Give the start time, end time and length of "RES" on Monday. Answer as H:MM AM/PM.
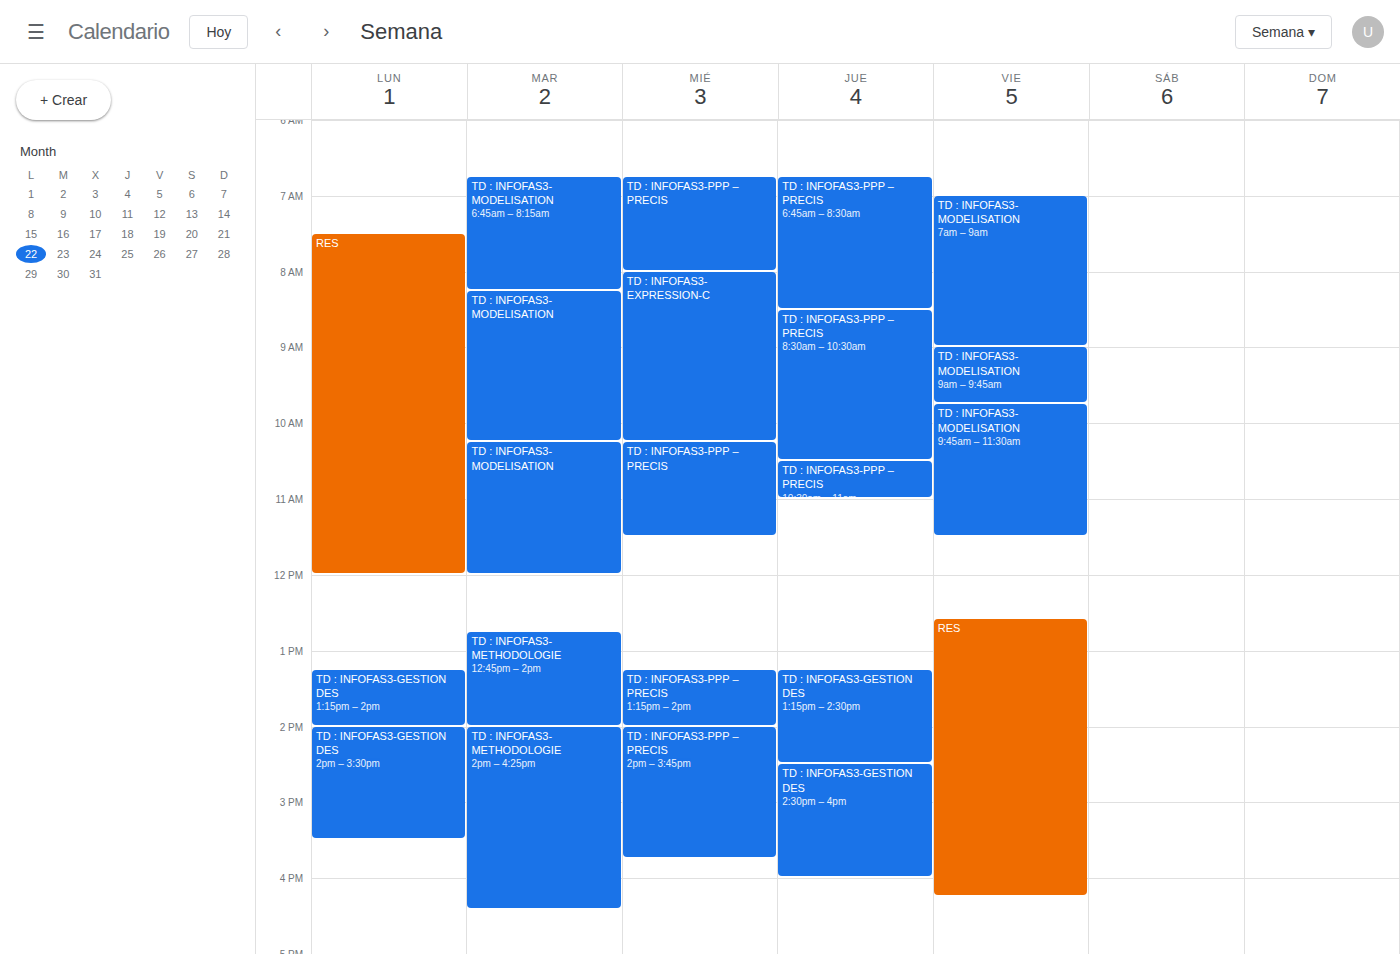
7:30 AM to 12:00 PM, 4 hours 30 minutes